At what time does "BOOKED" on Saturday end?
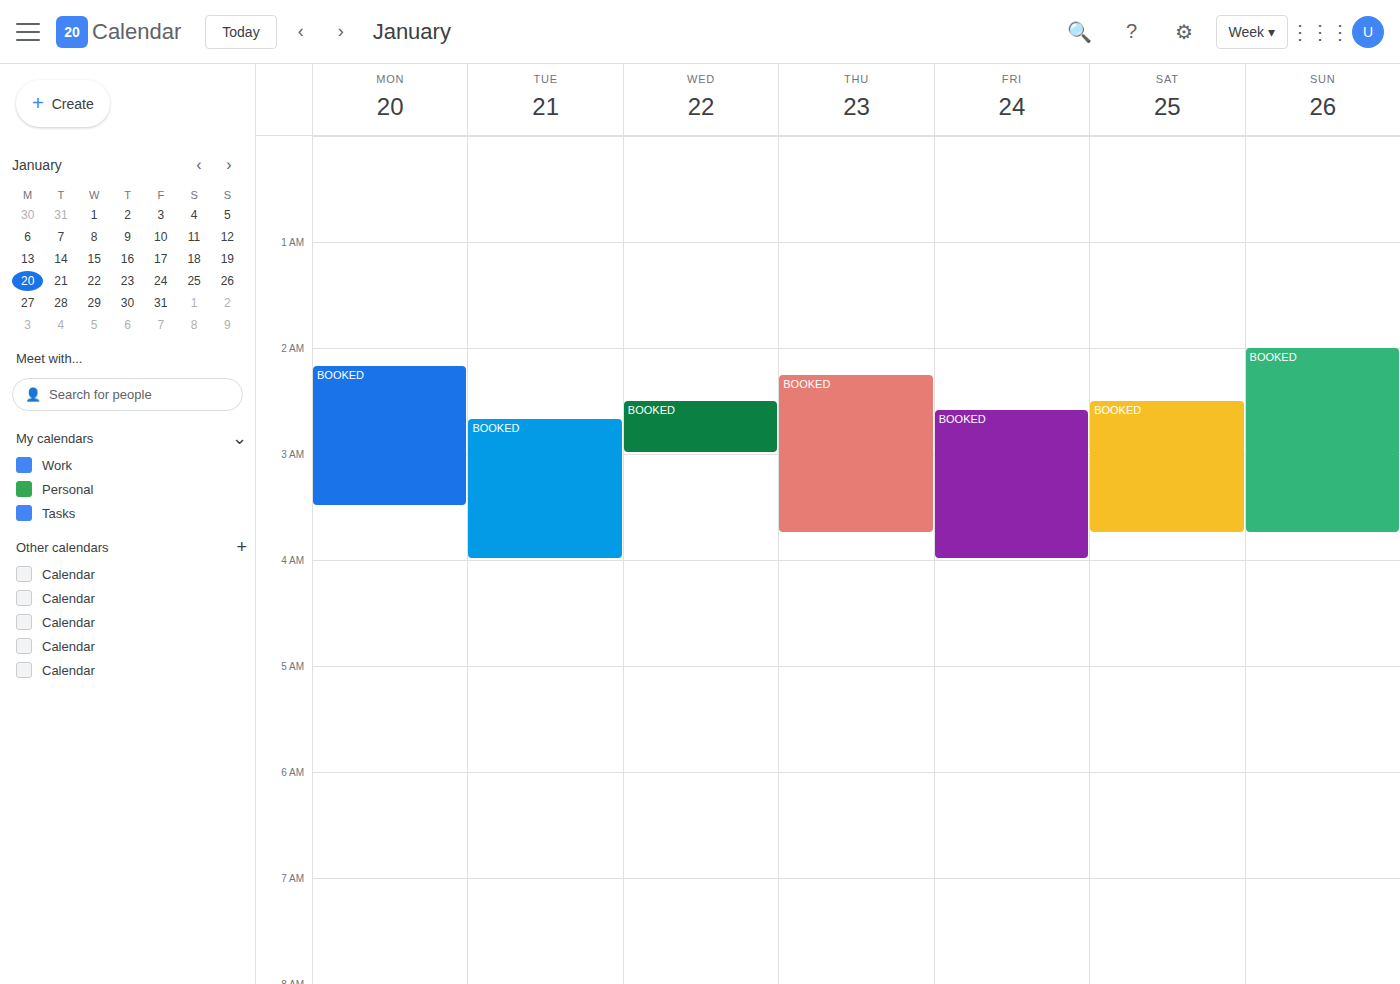
3:45 AM